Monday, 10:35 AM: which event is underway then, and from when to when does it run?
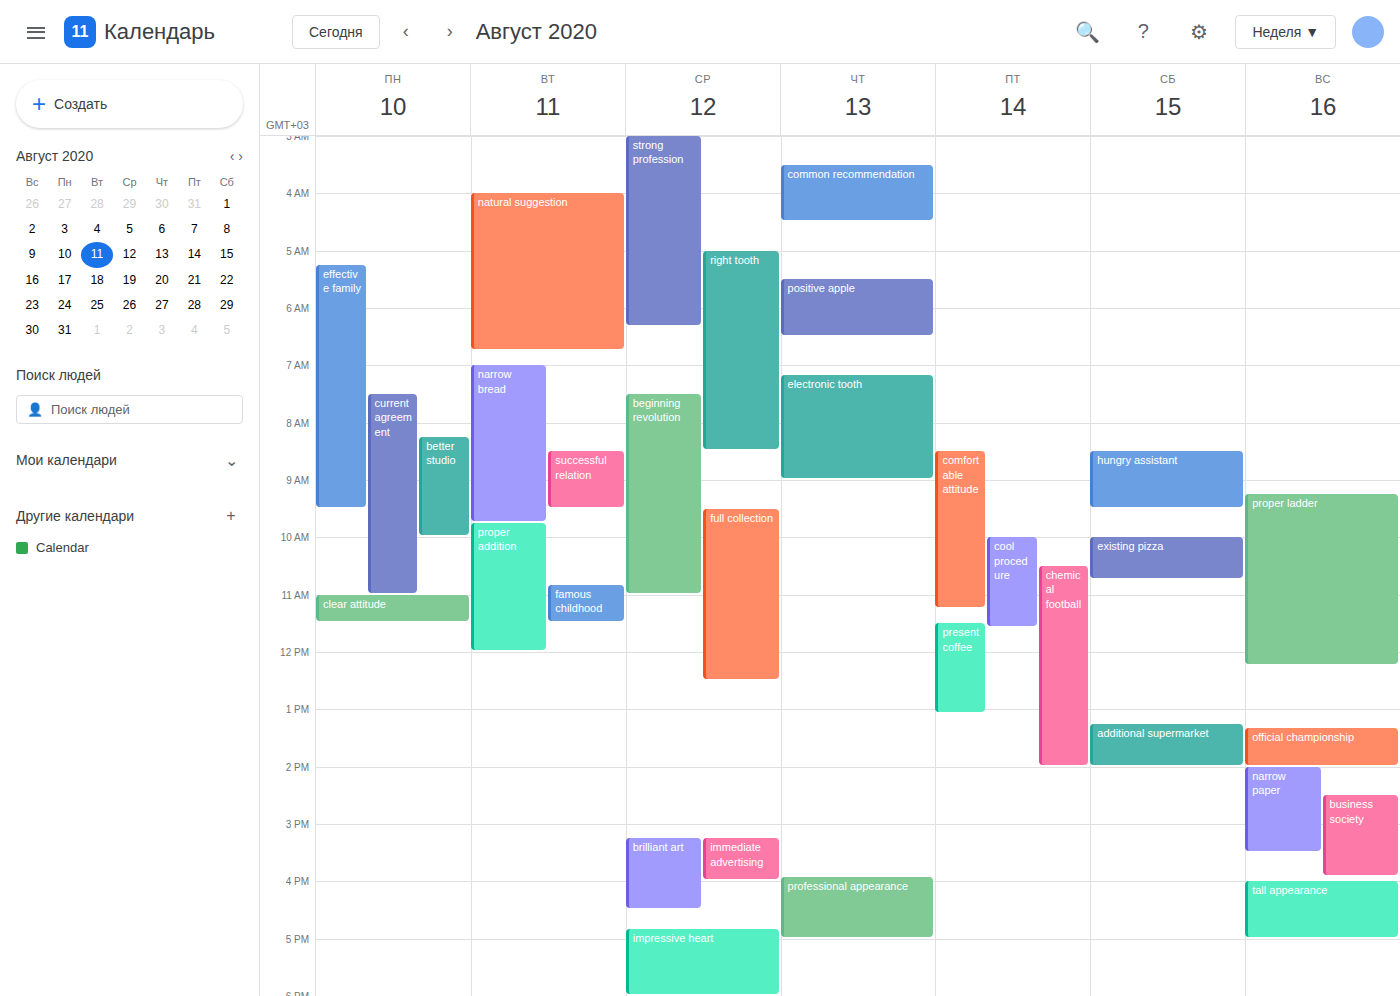
"current agreement", 7:30 AM to 11:00 AM